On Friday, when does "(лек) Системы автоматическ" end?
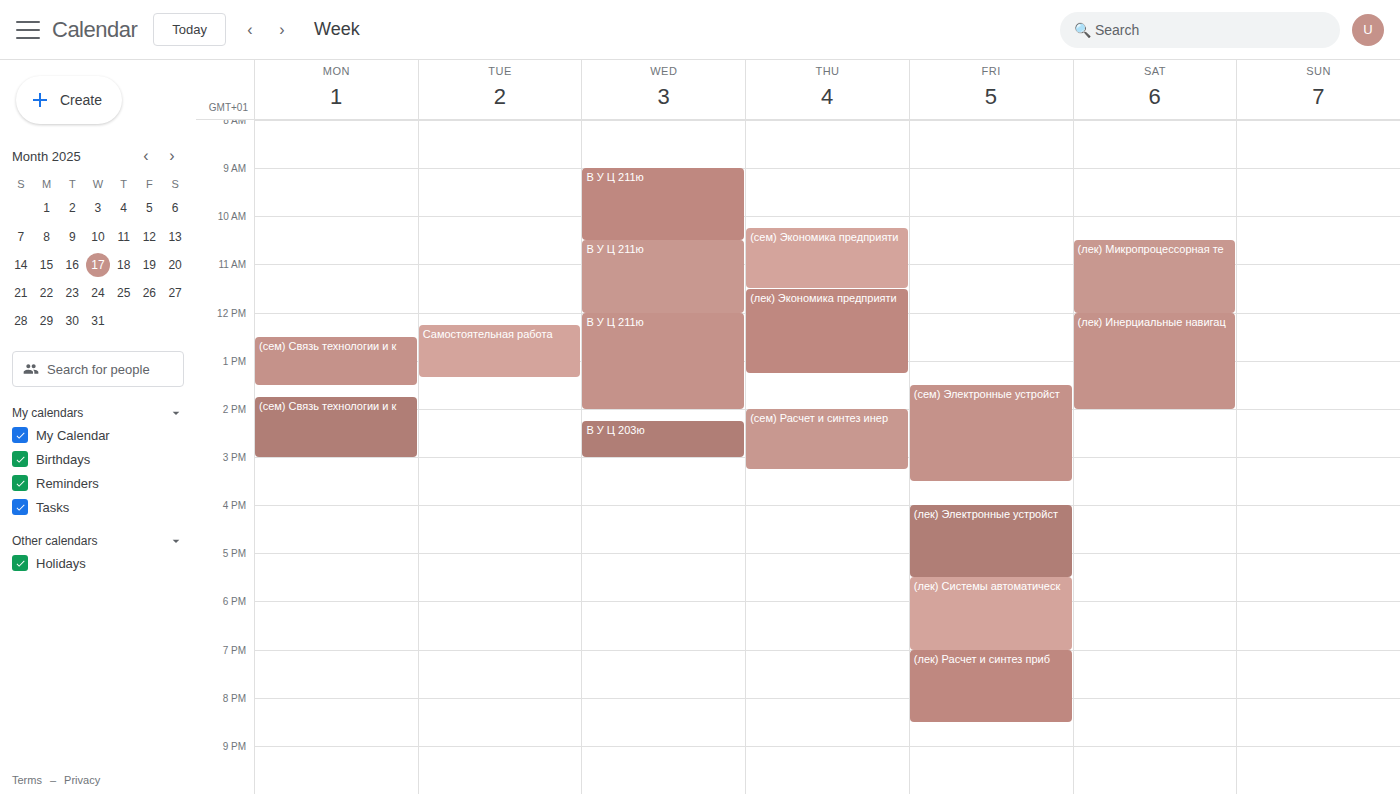
19:00